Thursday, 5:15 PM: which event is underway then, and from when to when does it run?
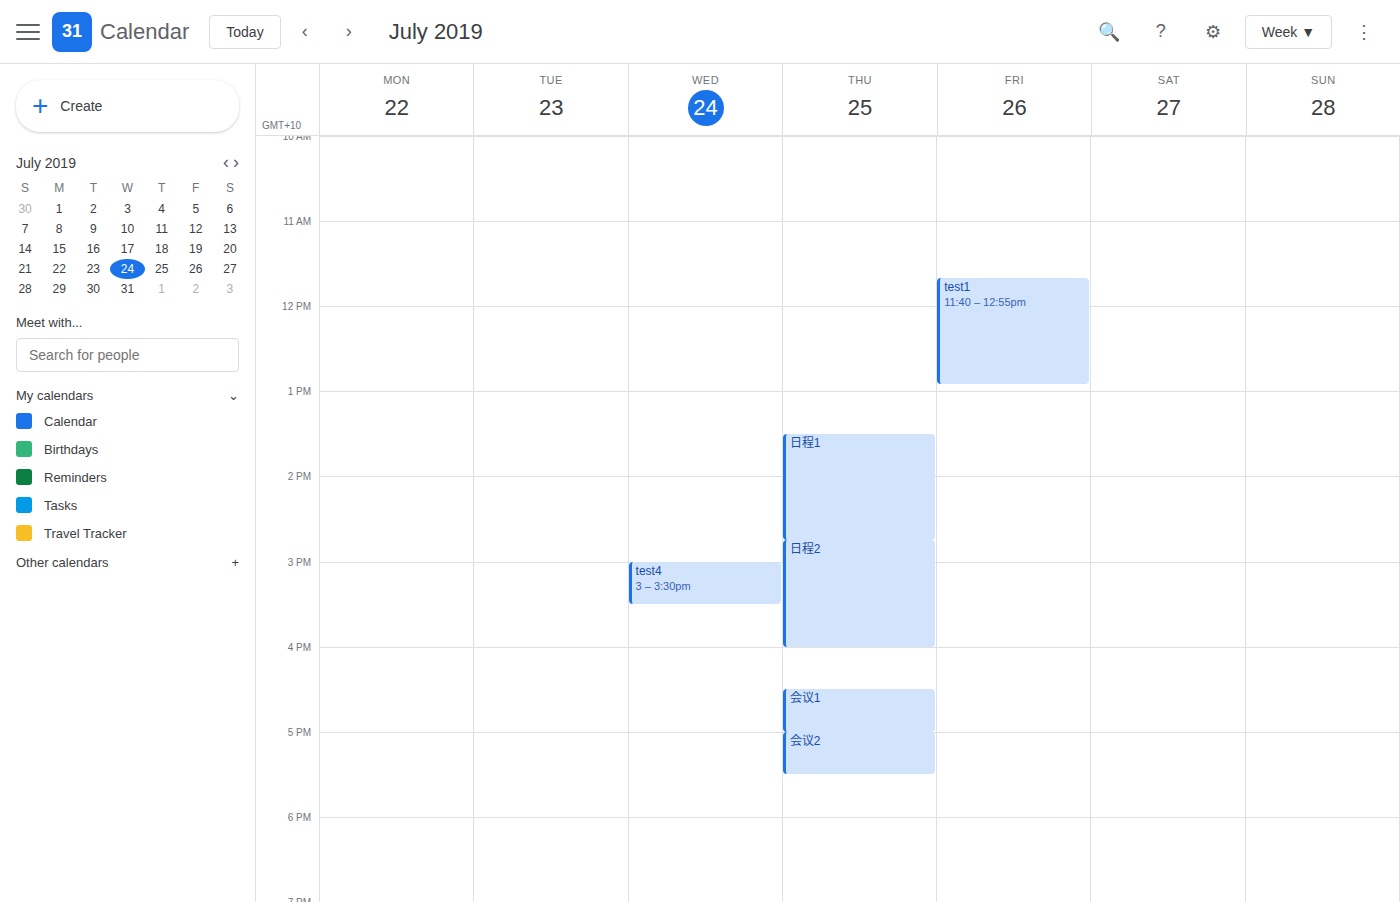
"会议2", 5:00 PM to 5:30 PM